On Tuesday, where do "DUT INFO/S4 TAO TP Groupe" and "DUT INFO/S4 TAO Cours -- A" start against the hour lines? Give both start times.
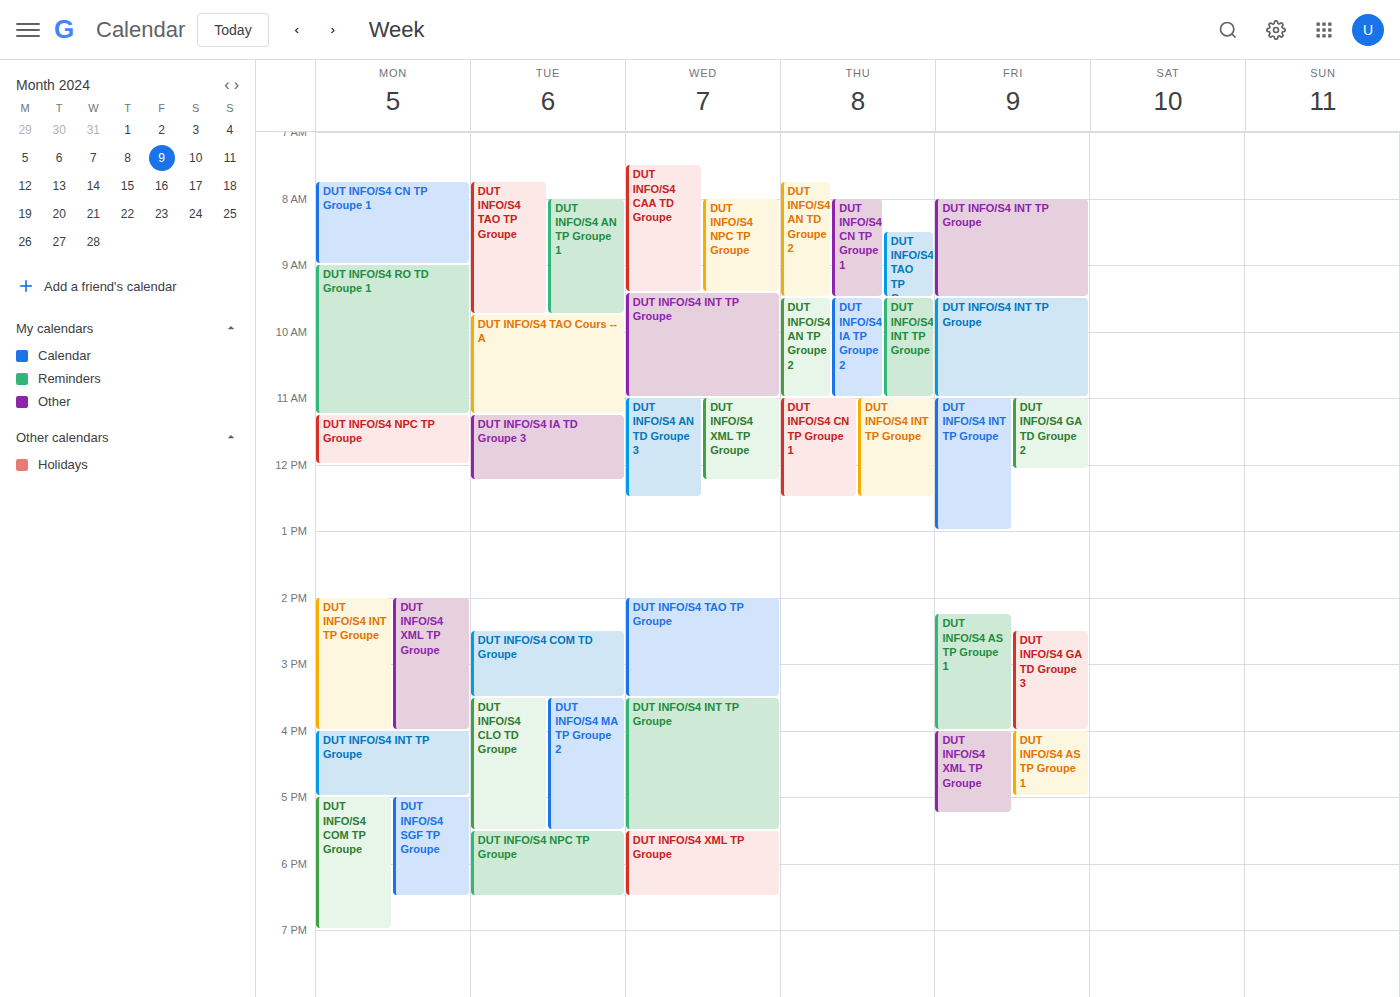
"DUT INFO/S4 TAO TP Groupe": 7:45 AM, neither: three quarters of the way from the 7 AM line to the 8 AM line. "DUT INFO/S4 TAO Cours -- A": 9:45 AM, neither: three quarters of the way from the 9 AM line to the 10 AM line.